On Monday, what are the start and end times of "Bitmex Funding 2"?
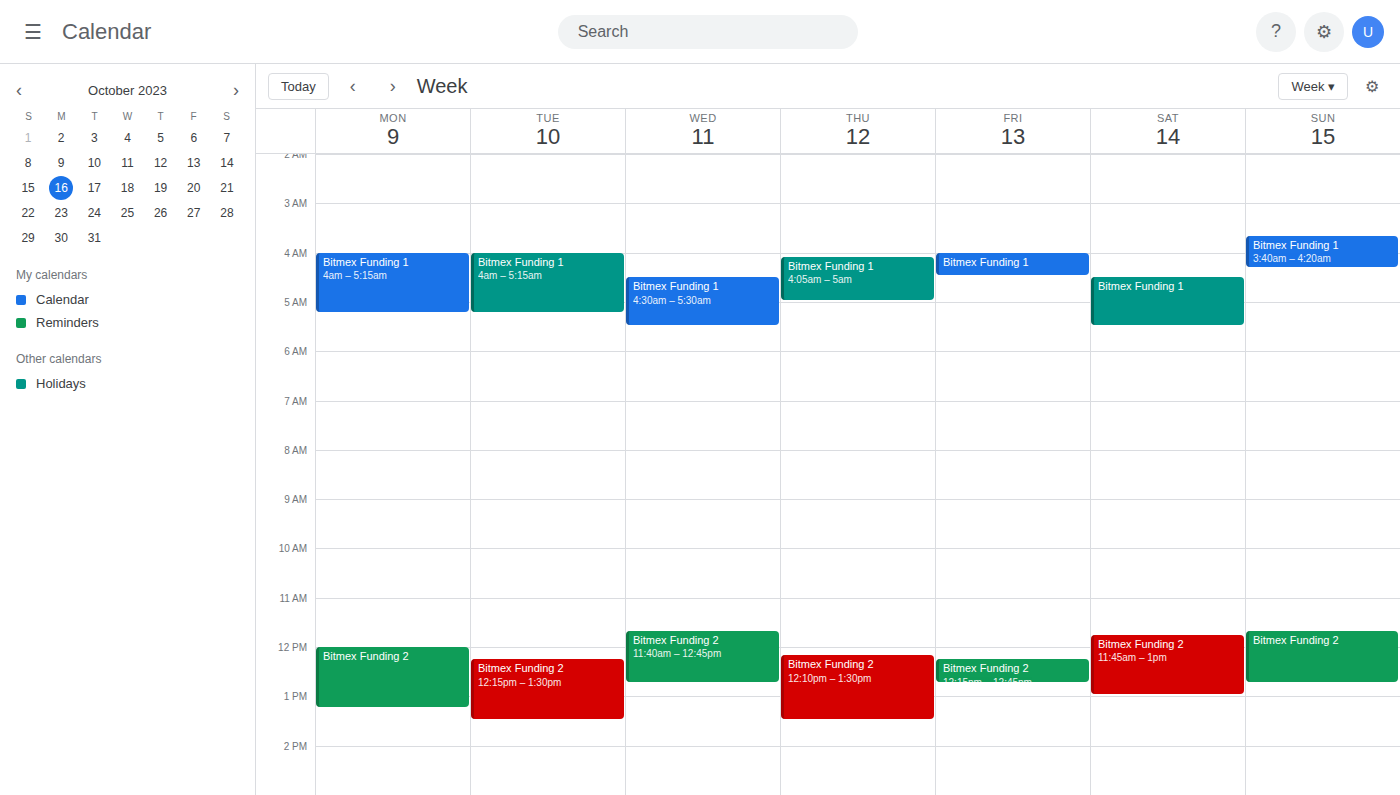
12:00 to 13:15